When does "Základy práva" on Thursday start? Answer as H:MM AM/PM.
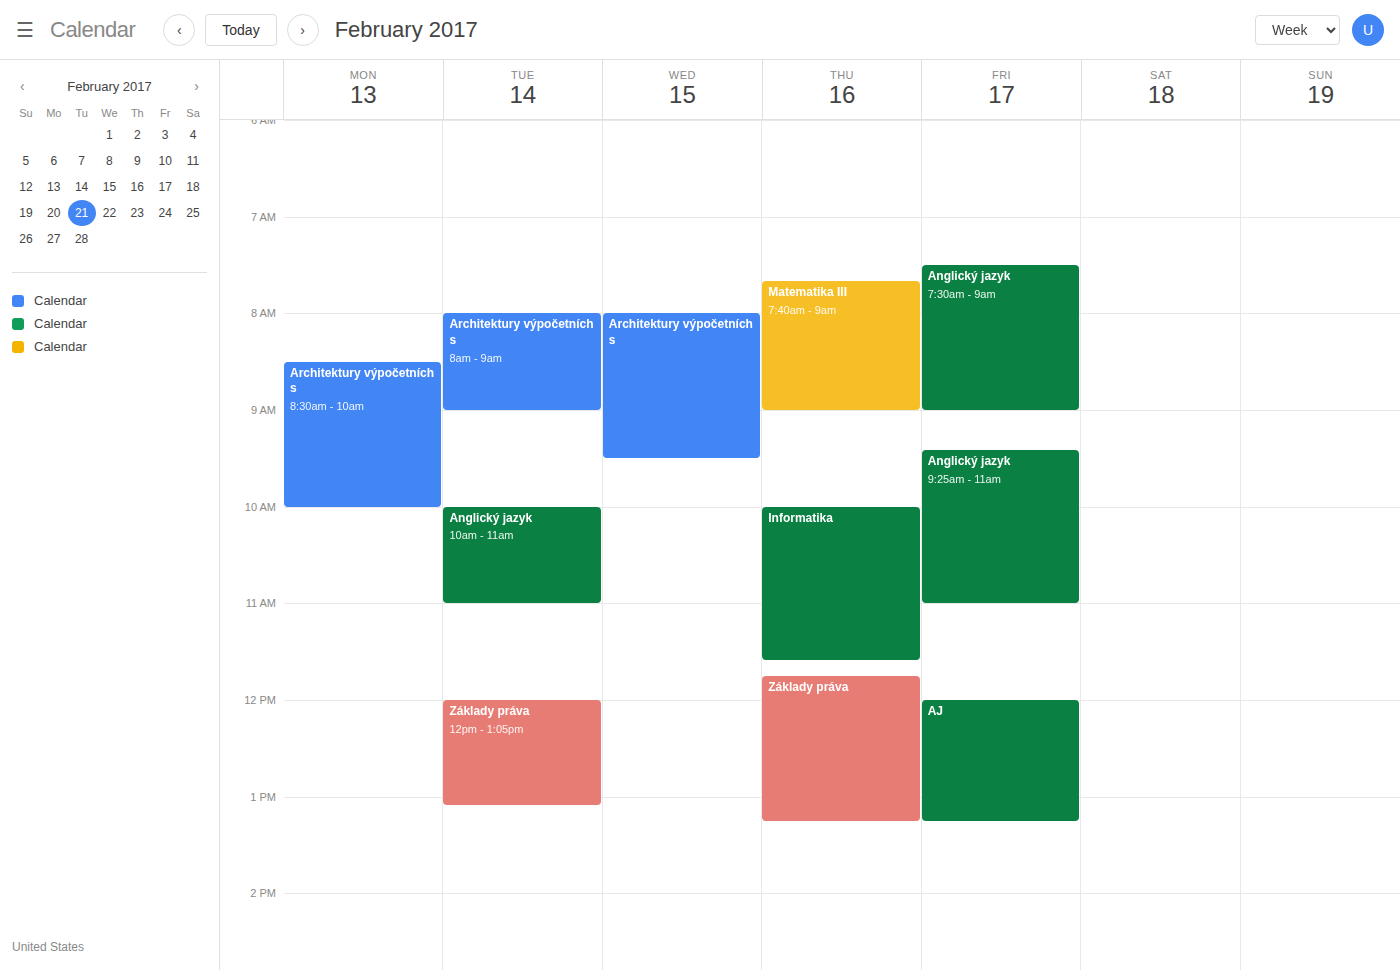
11:45 AM